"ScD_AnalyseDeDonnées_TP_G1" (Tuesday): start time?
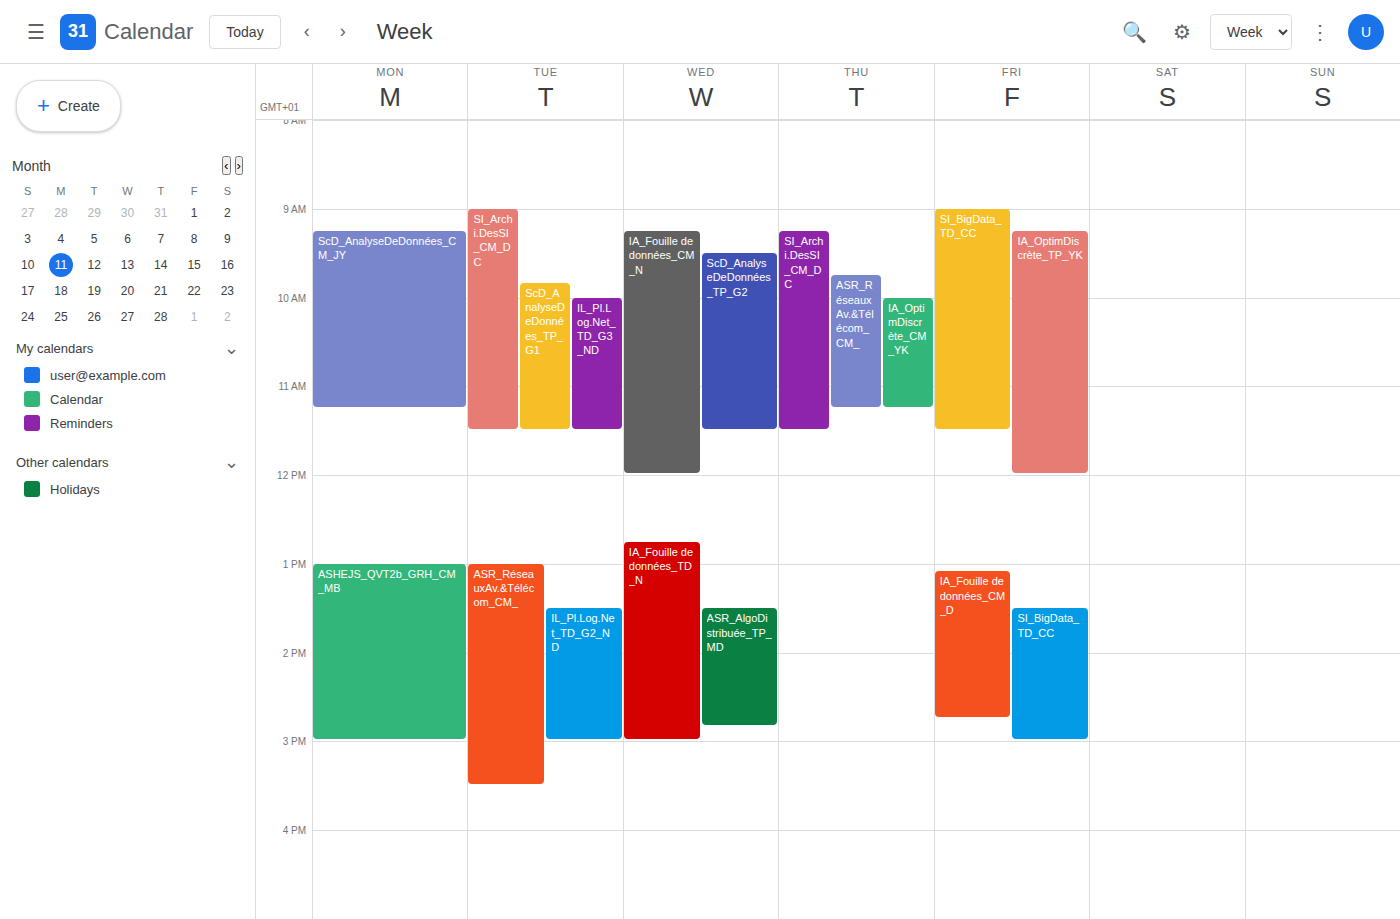
9:50 AM